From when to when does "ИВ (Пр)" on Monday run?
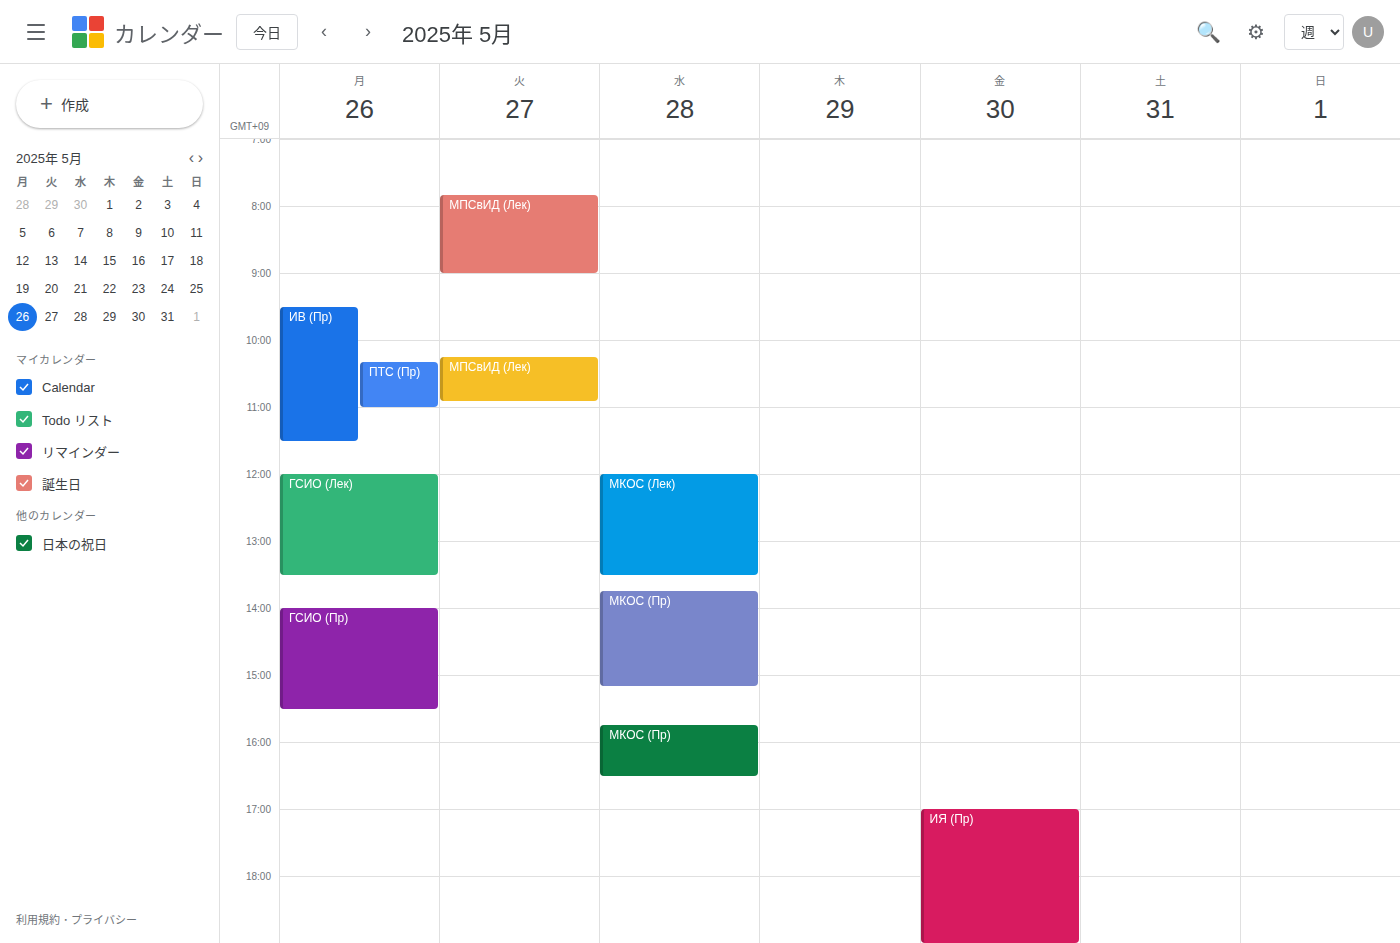
9:30 AM to 11:30 AM